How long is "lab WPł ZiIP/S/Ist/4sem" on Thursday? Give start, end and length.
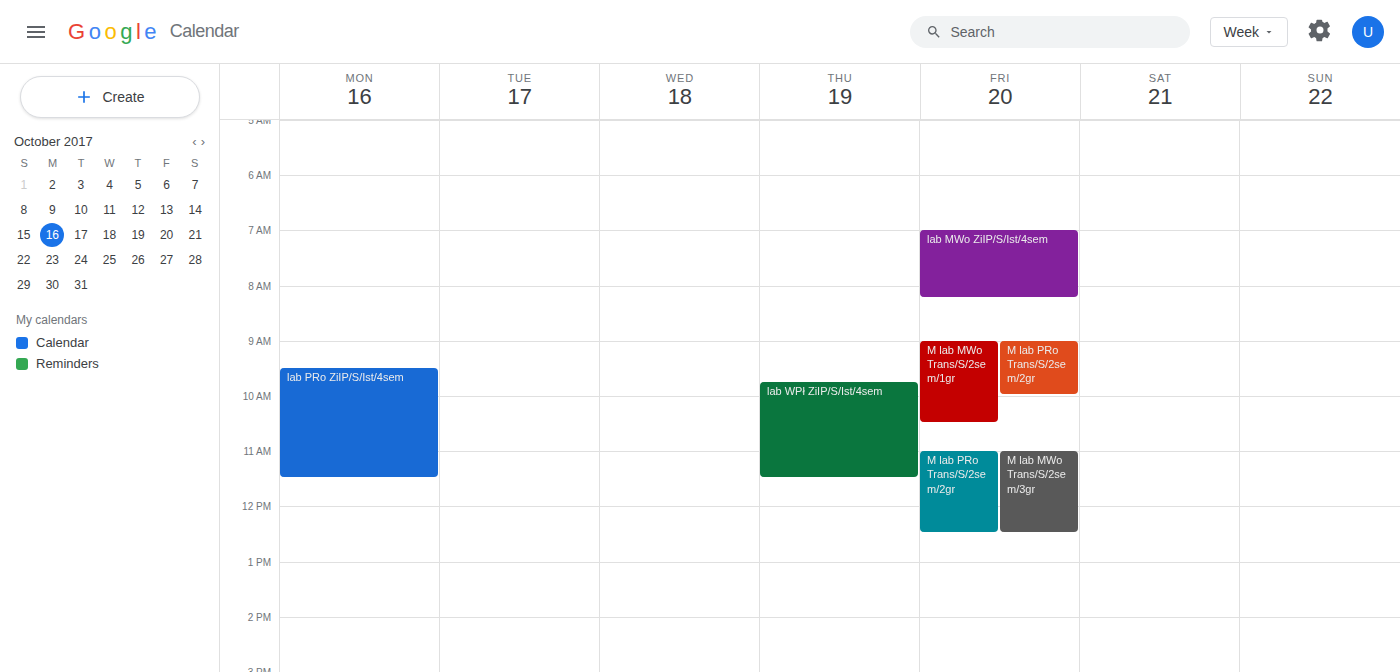
9:45 AM to 11:30 AM, 1 hour 45 minutes